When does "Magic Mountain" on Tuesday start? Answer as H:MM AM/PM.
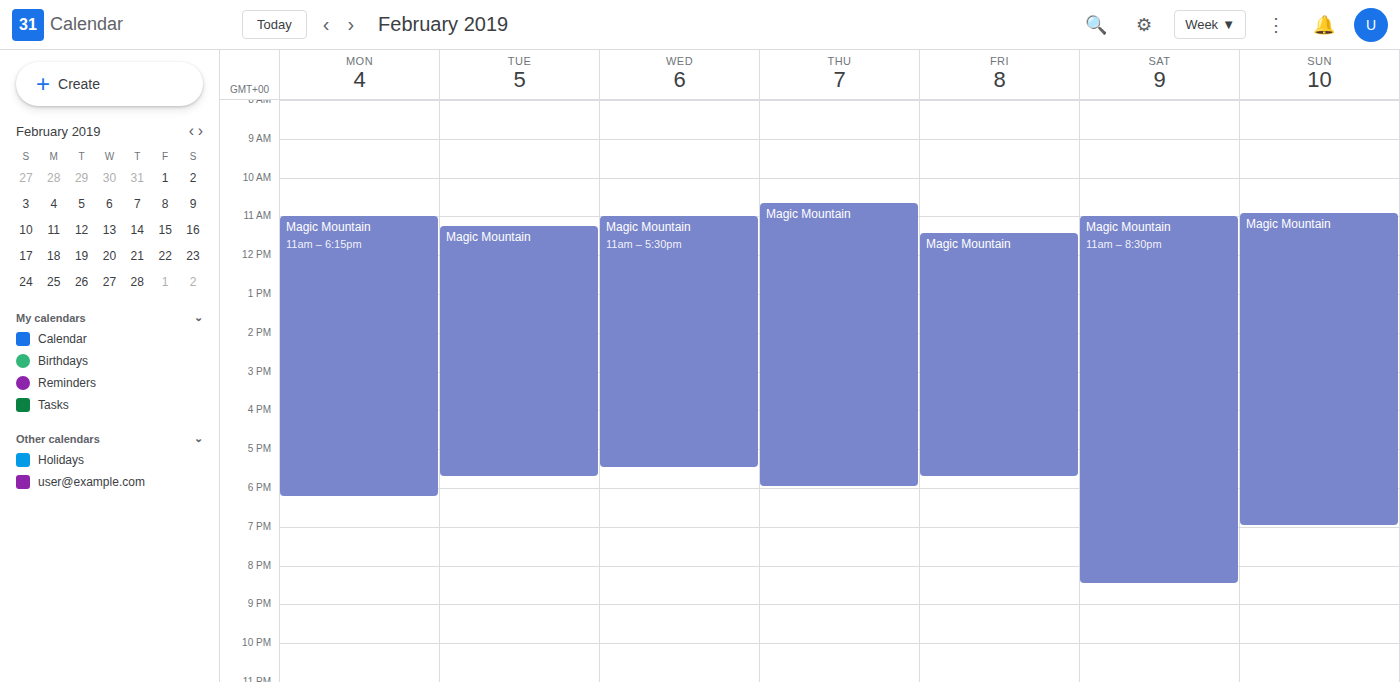
11:15 AM